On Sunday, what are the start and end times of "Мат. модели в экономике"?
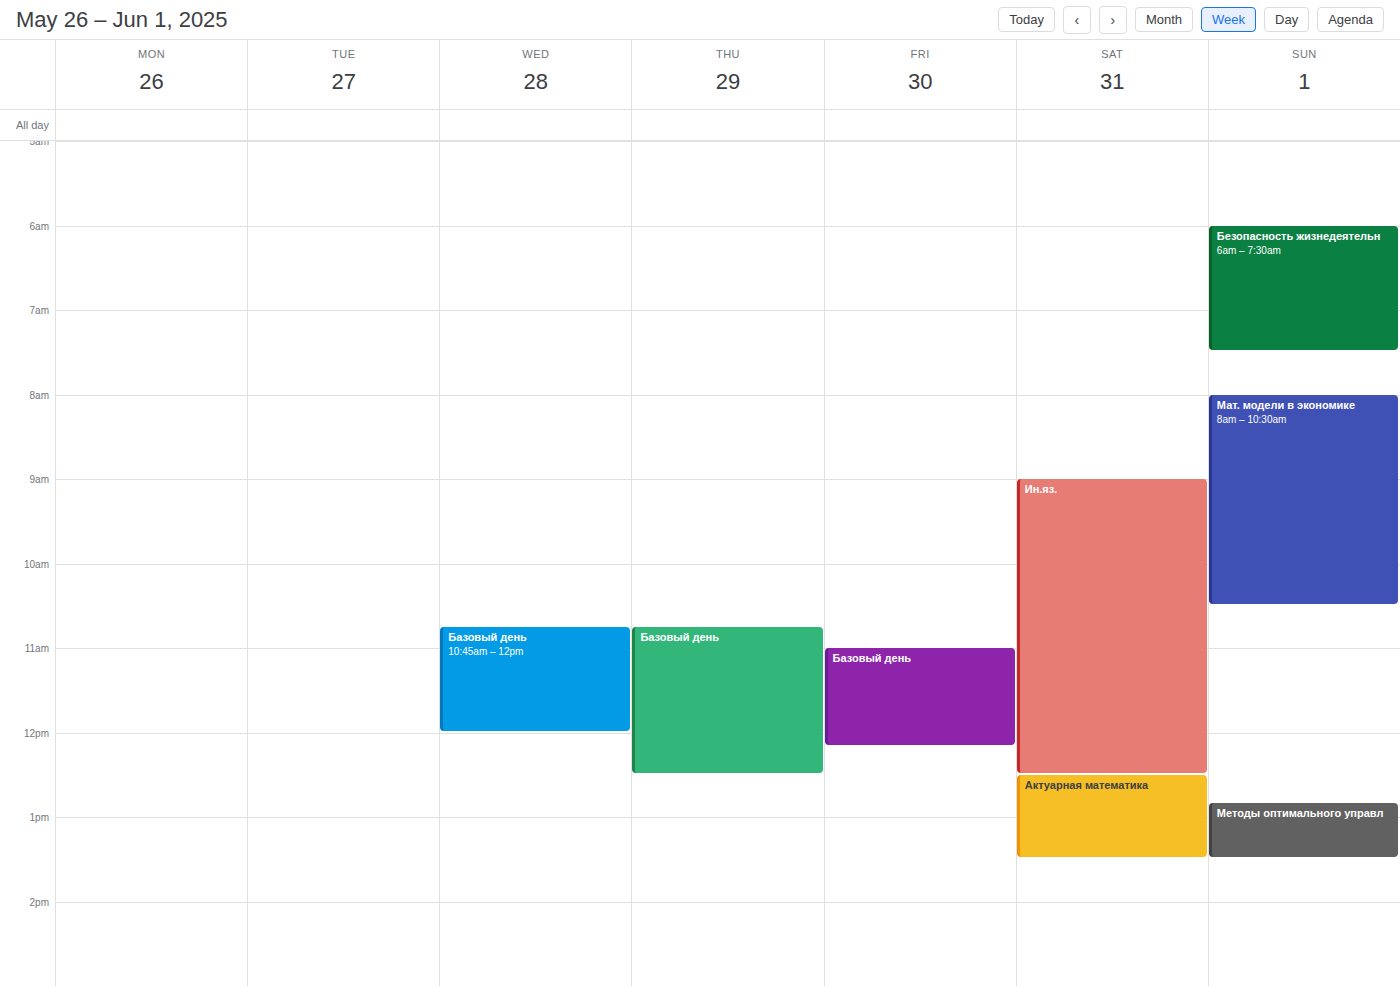
8:00 AM to 10:30 AM